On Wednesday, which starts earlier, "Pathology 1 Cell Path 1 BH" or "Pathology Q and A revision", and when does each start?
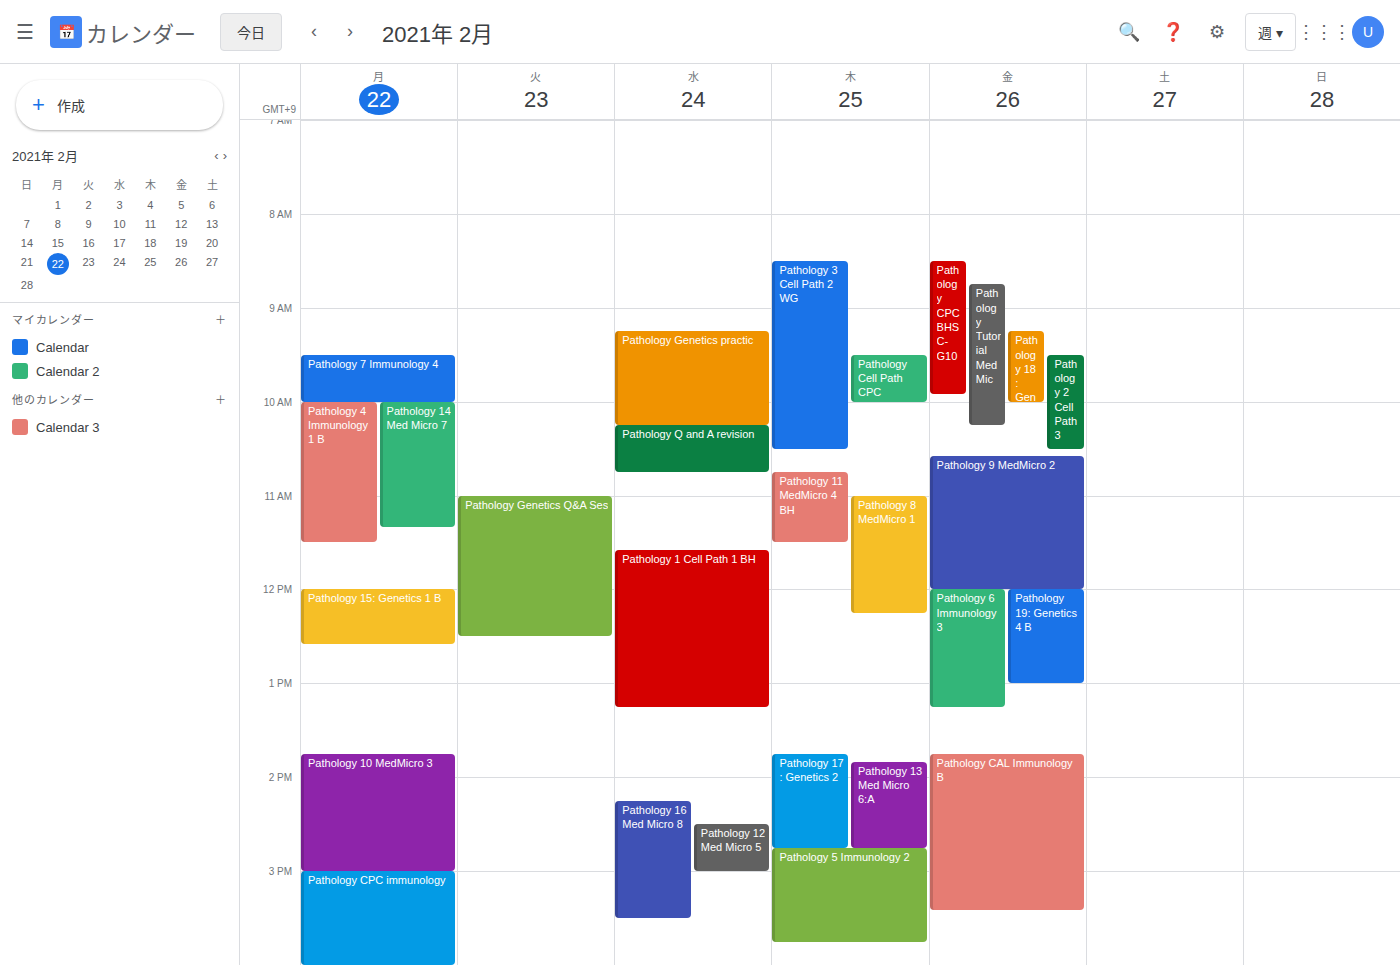
"Pathology Q and A revision" 10:15 AM; "Pathology 1 Cell Path 1 BH" 11:35 AM.